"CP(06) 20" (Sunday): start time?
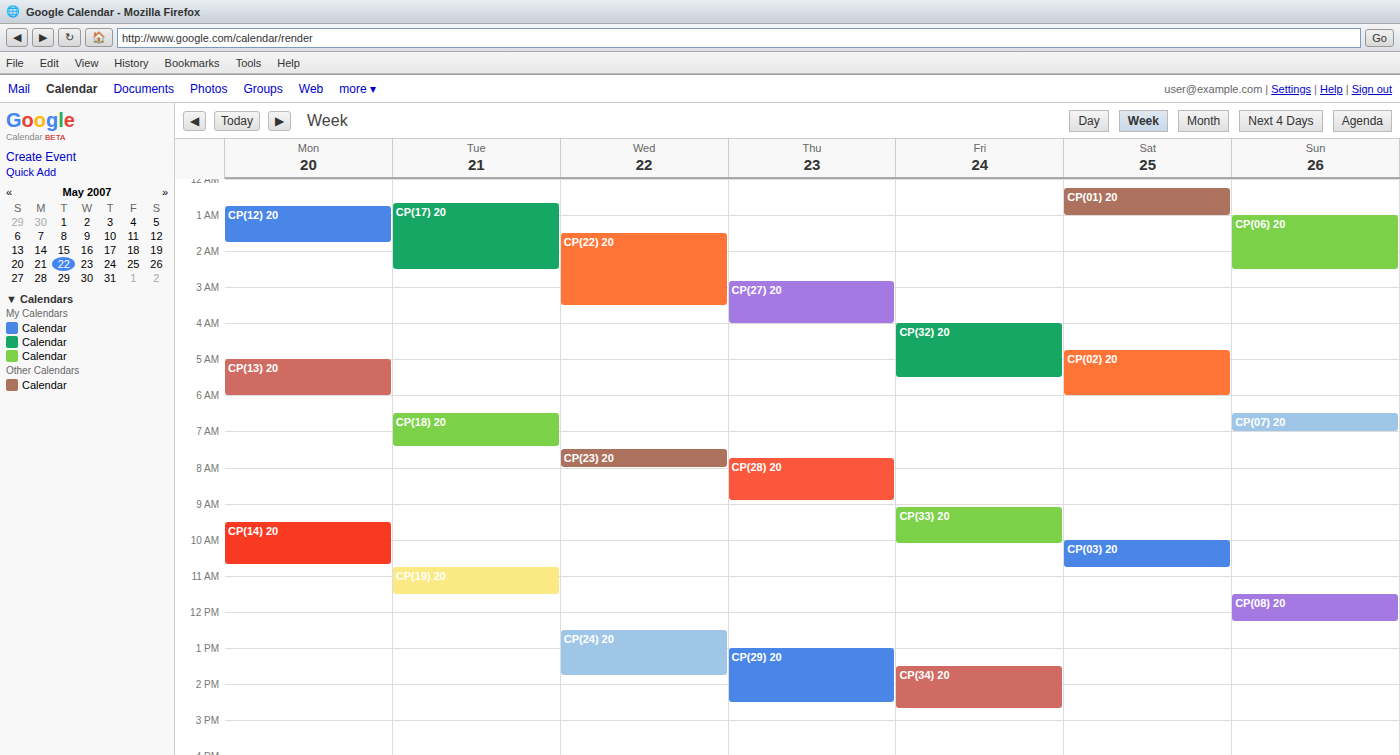
1:00 AM